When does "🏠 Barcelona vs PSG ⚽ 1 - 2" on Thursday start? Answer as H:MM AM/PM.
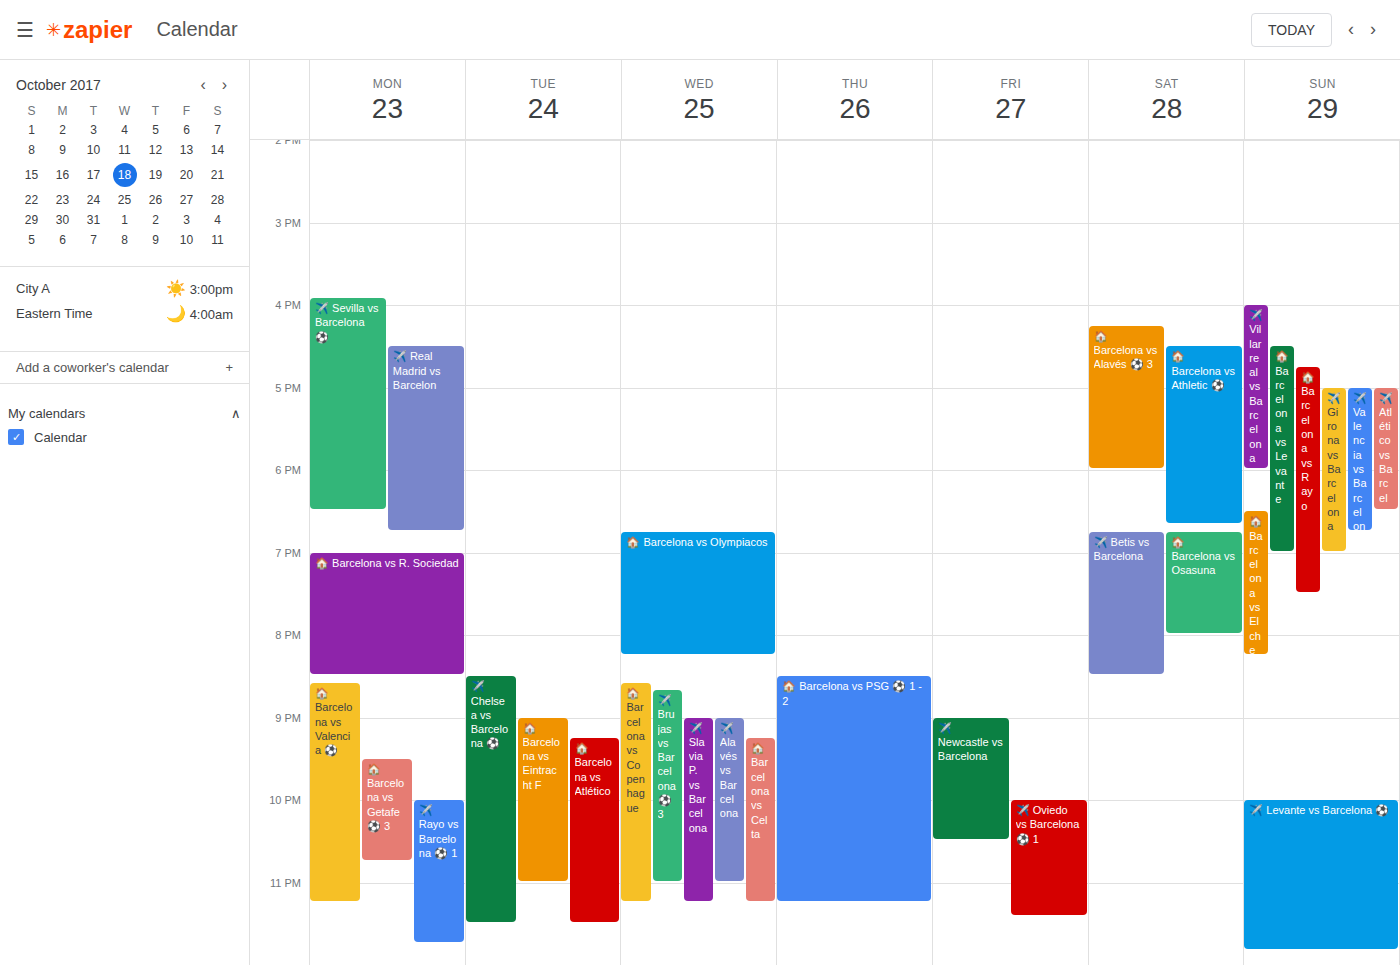
8:30 PM